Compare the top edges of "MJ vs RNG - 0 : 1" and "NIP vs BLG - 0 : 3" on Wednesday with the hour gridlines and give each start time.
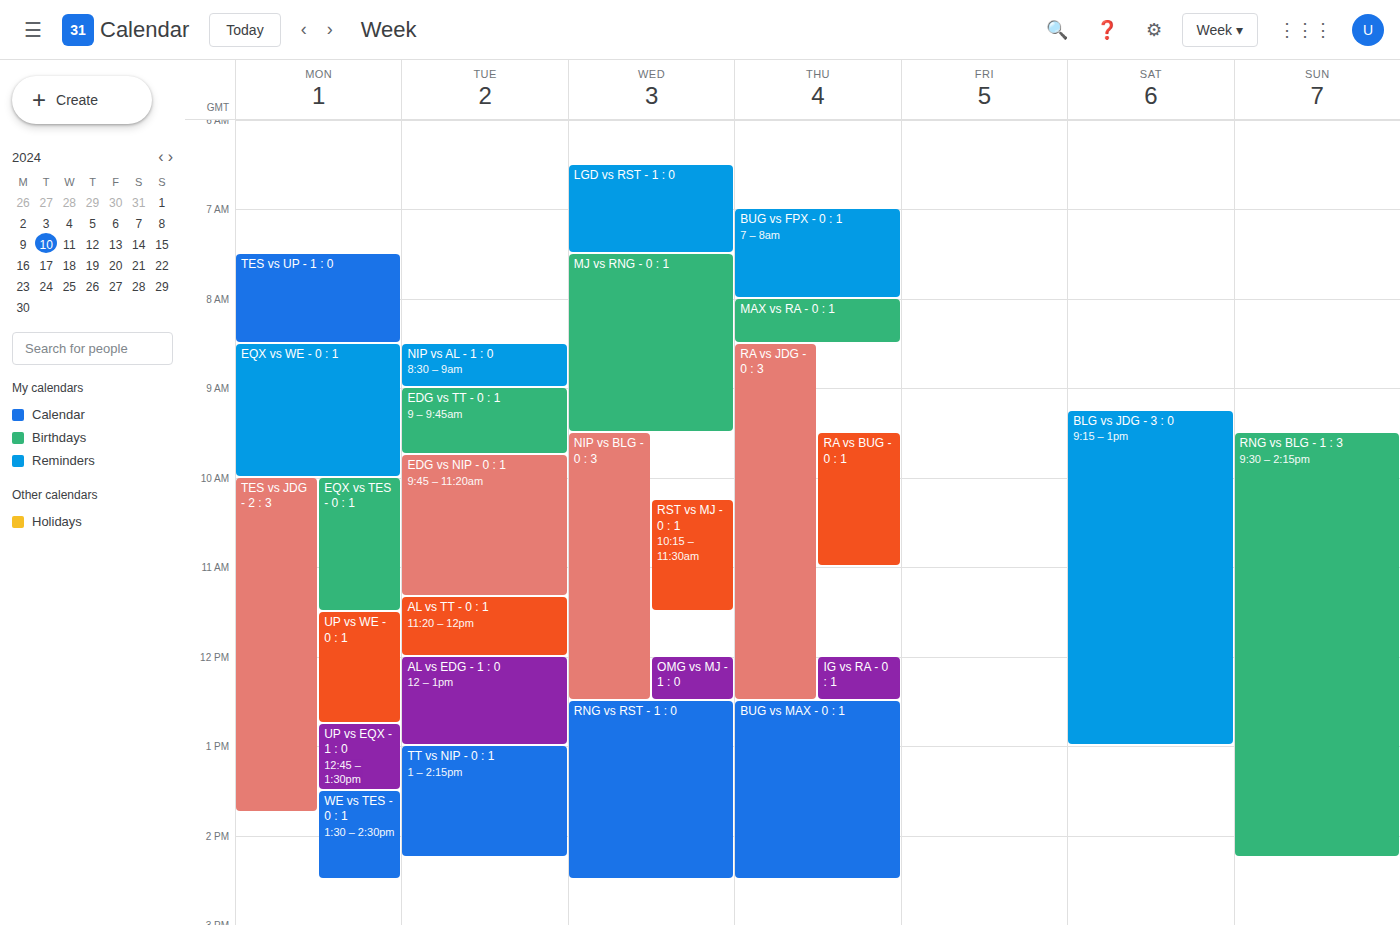
"MJ vs RNG - 0 : 1": 7:30 AM, halfway between the 7 AM and 8 AM lines. "NIP vs BLG - 0 : 3": 9:30 AM, halfway between the 9 AM and 10 AM lines.